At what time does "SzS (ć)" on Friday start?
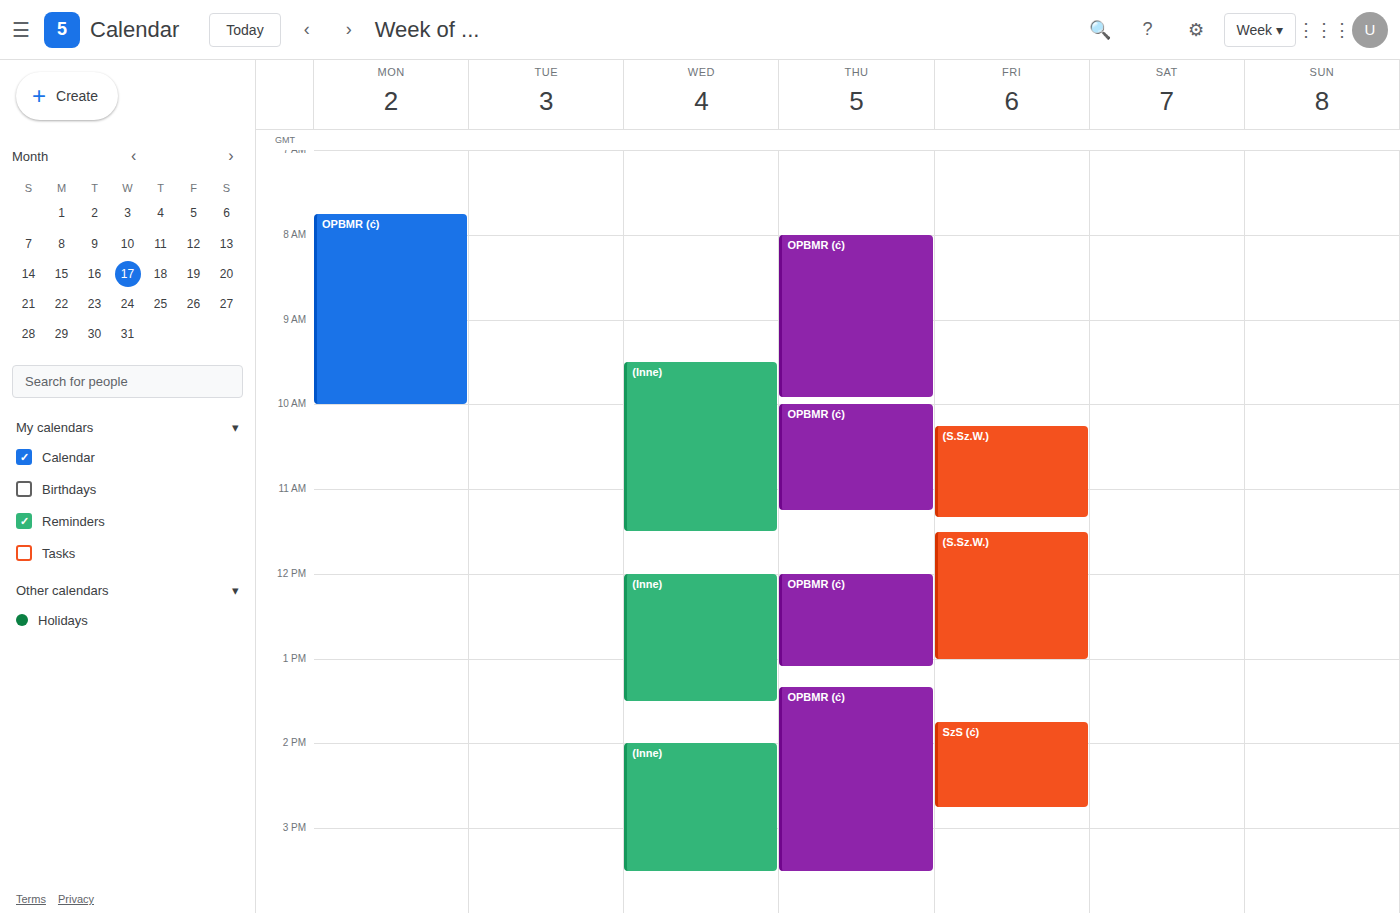
1:45 PM